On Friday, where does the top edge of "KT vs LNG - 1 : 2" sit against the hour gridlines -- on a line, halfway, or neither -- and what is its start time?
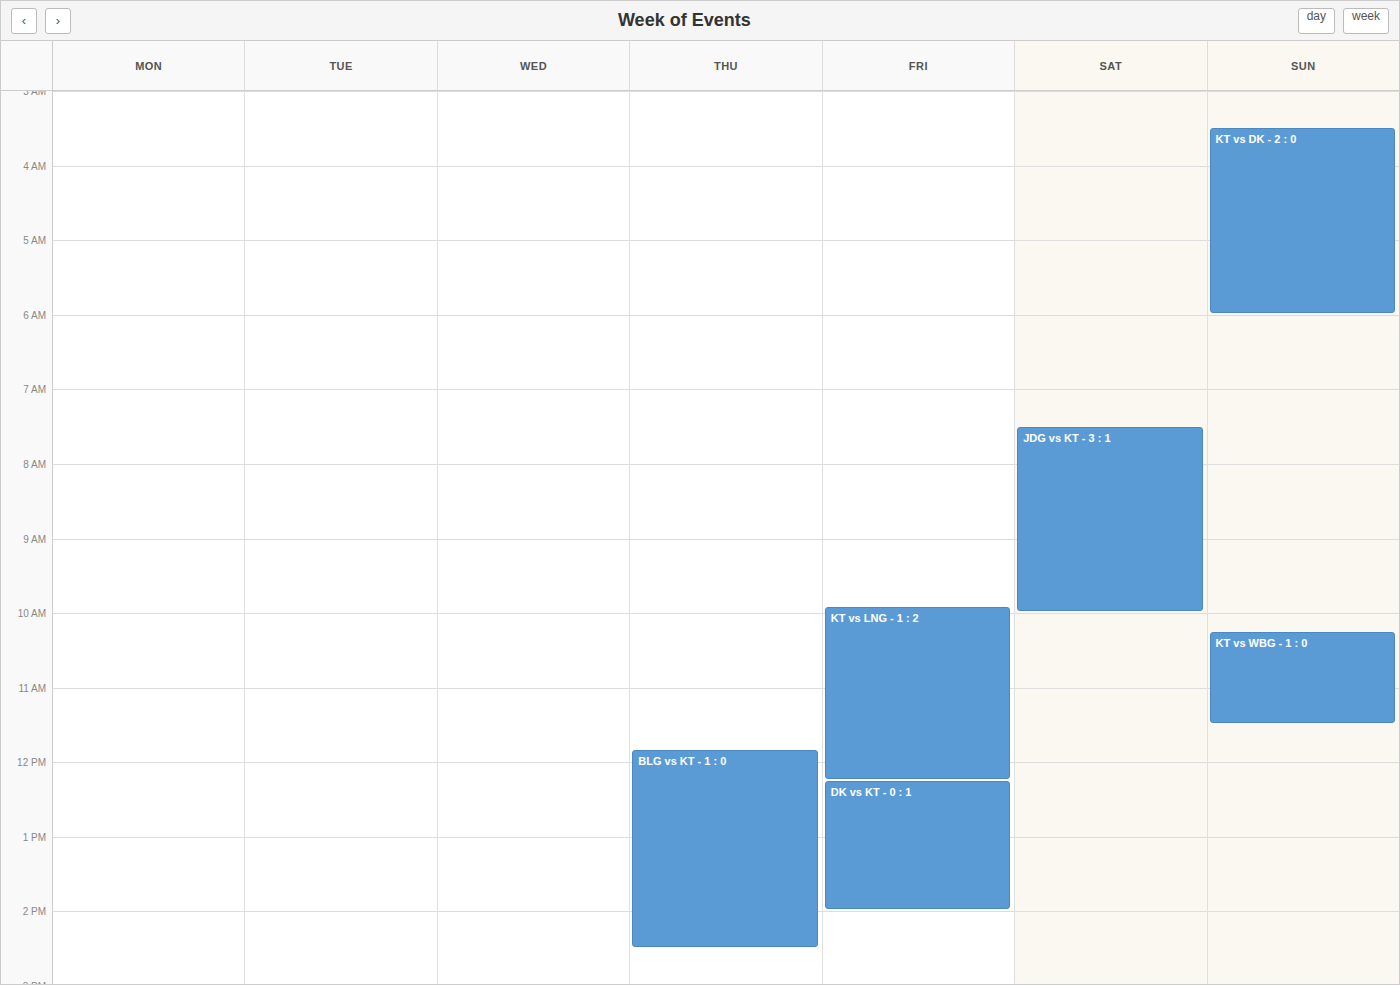
9:55 AM -- neither: 55 minutes below the 9 AM line and 5 minutes above the 10 AM line.